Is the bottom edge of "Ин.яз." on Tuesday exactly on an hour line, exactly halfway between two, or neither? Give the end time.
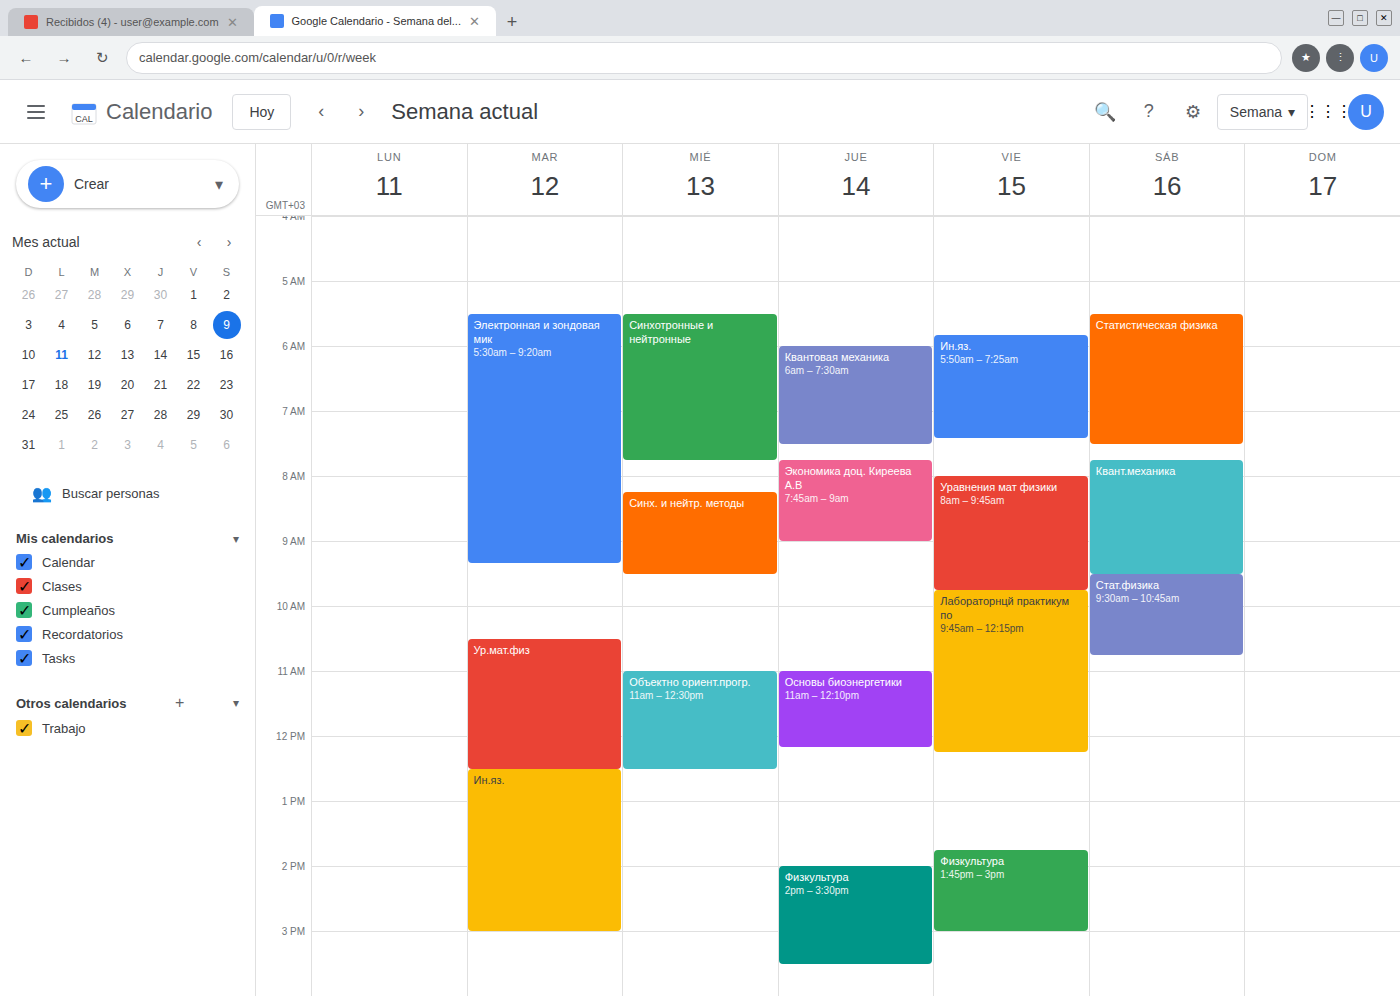
3:00 PM -- exactly on the 3 PM line.